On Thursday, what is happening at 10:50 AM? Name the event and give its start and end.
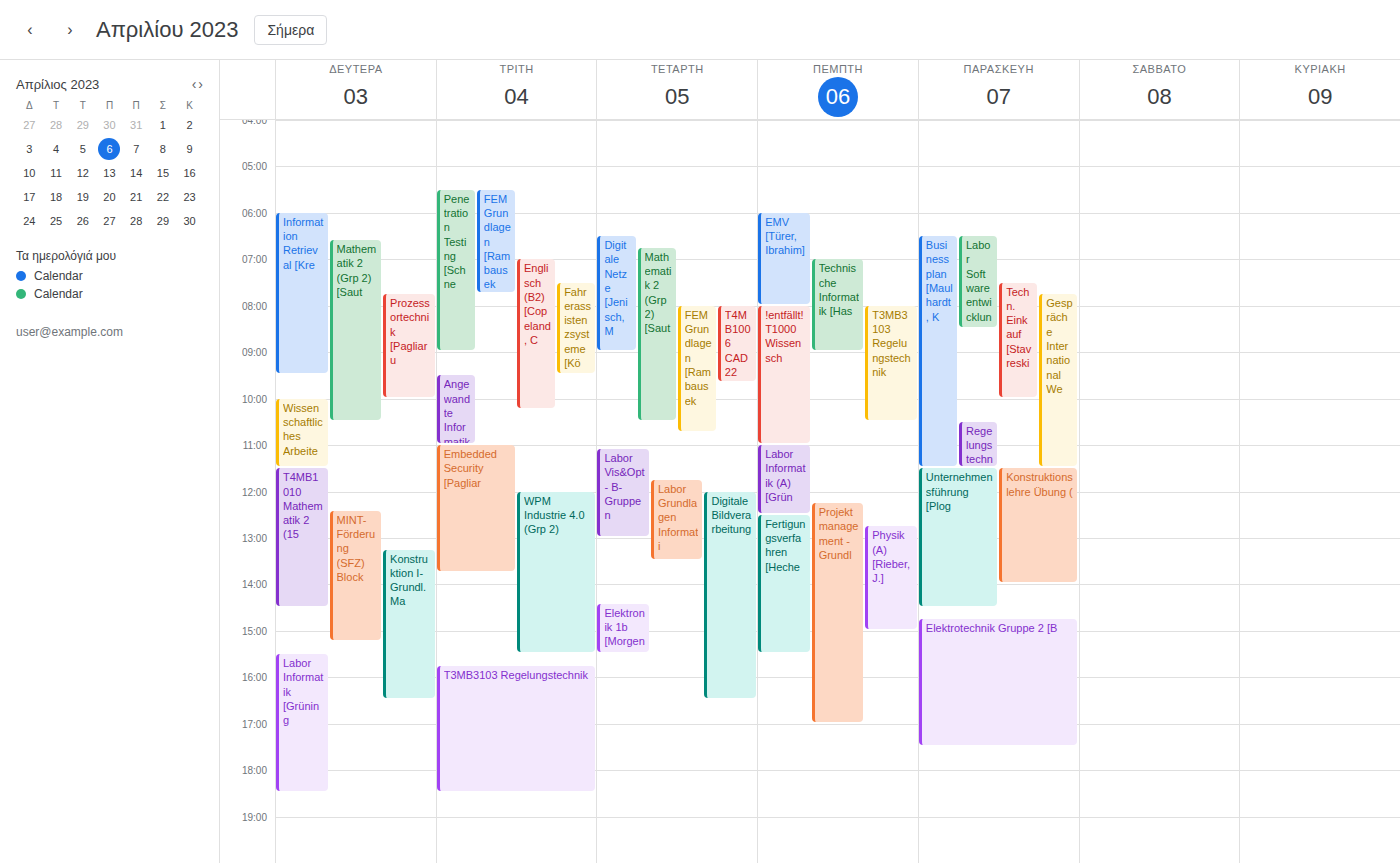
"!entfällt! T1000 Wissensch", 8:00 AM to 11:00 AM